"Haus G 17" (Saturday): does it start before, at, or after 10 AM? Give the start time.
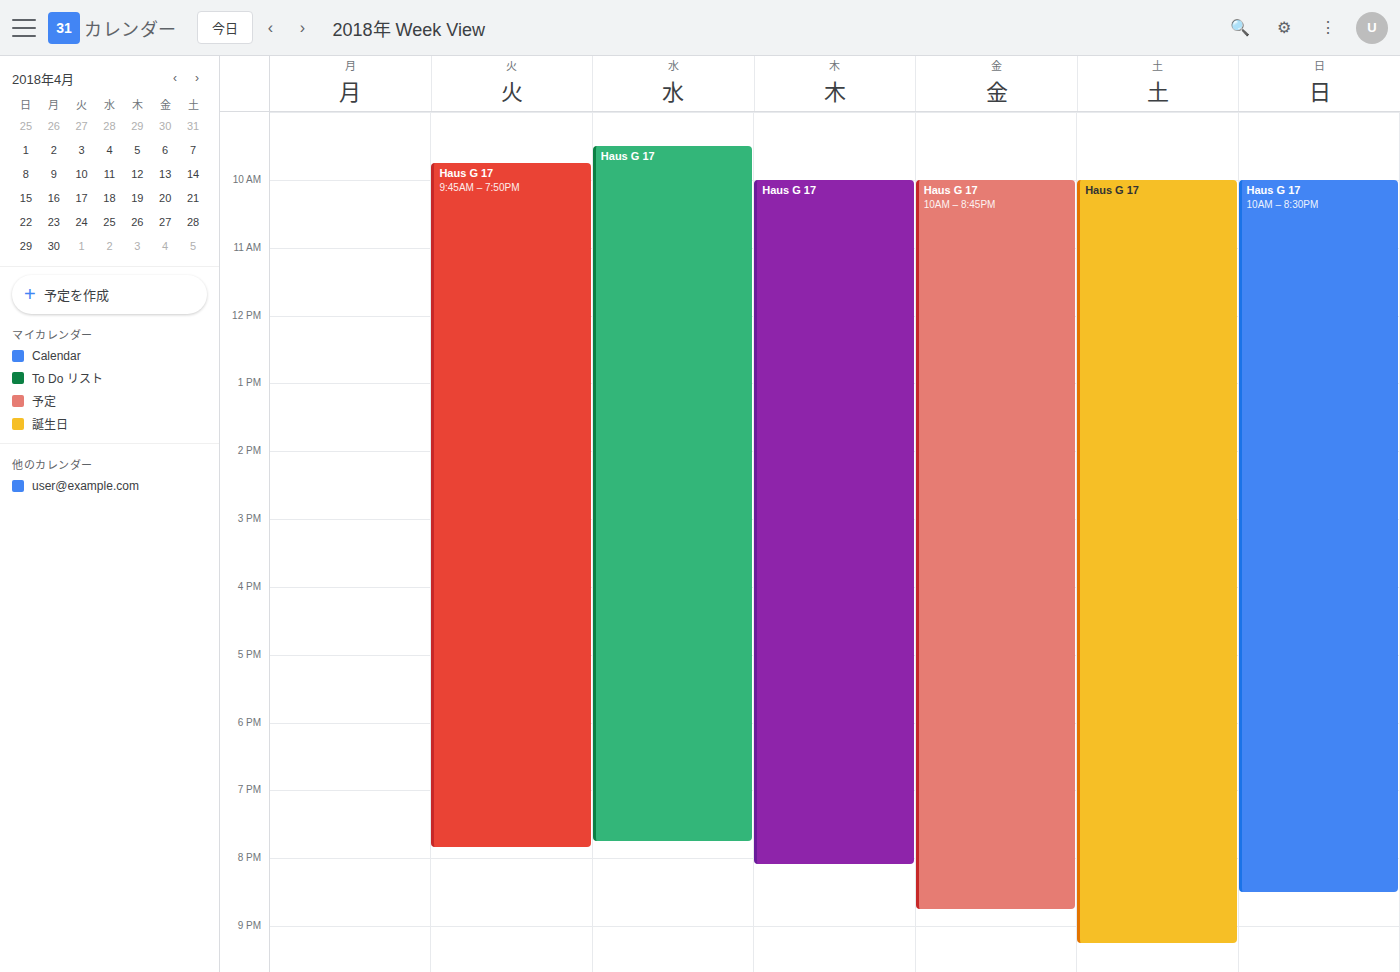
10:00 AM -- exactly at 10 AM, on the 10 AM line.